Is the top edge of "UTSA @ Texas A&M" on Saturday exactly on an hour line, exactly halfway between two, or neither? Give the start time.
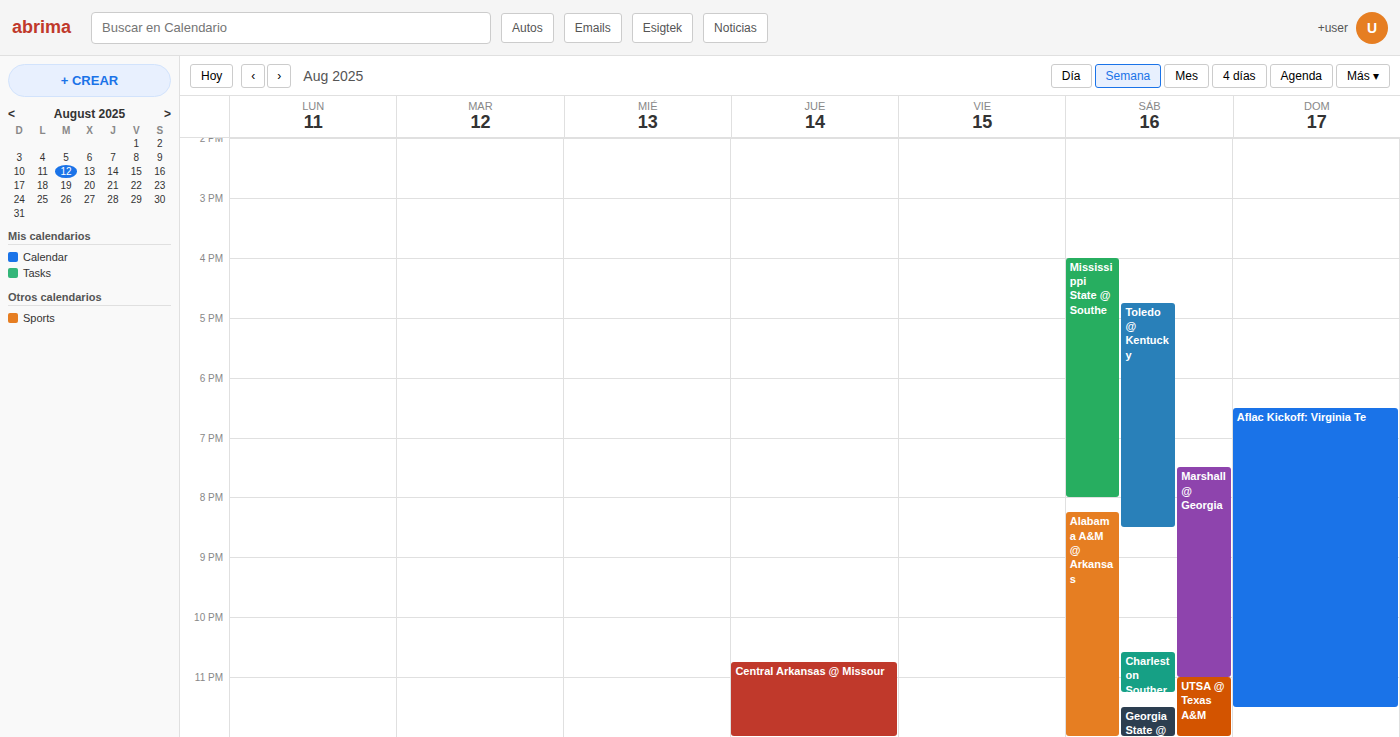
11:00 PM -- exactly on the 11 PM line.